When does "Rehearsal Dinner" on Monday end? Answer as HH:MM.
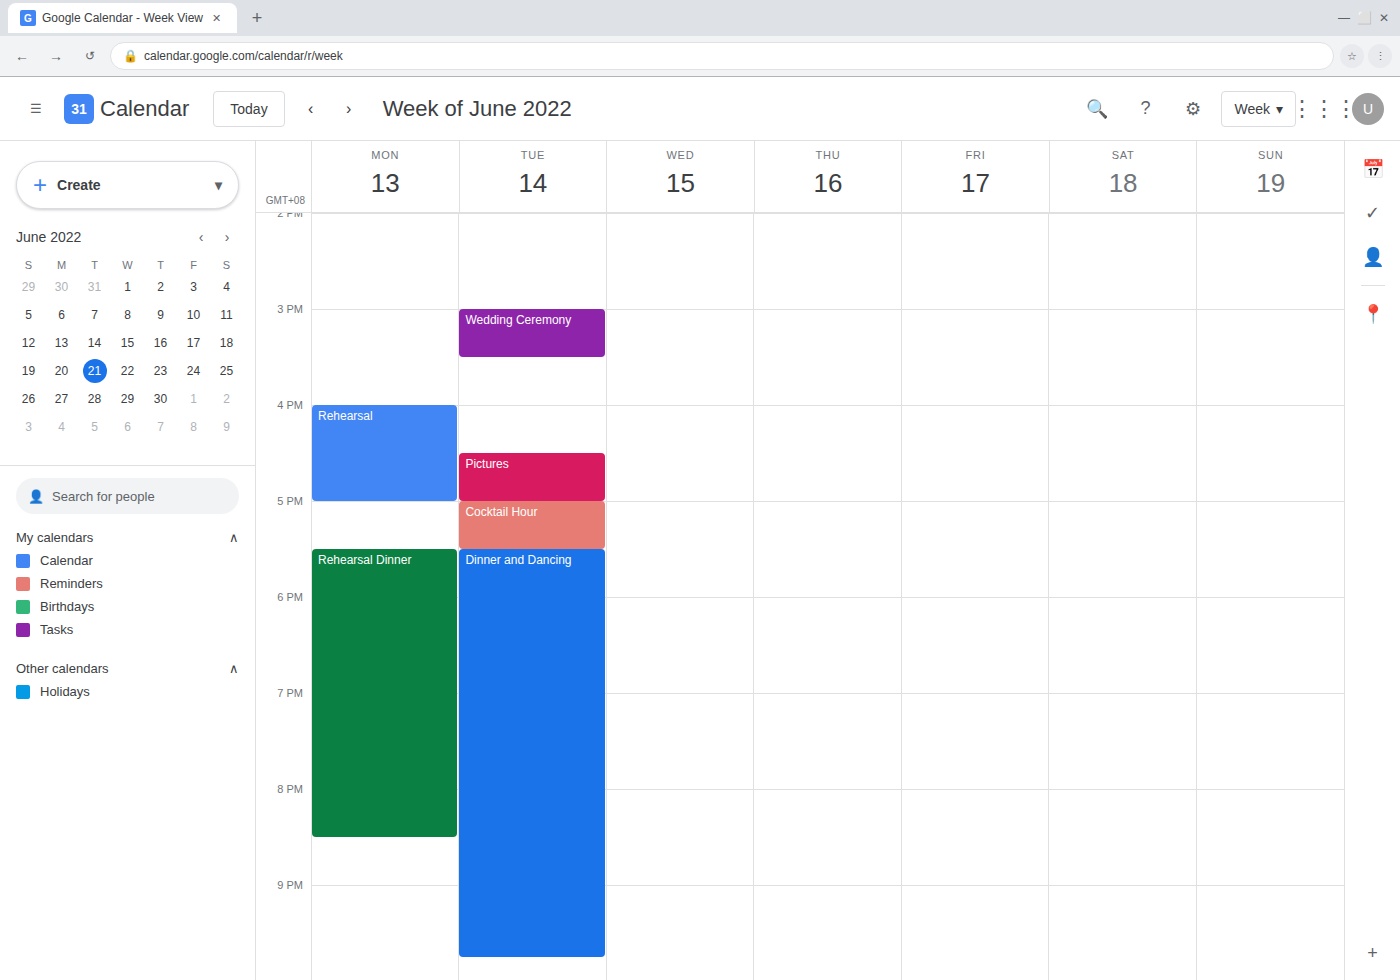
20:30